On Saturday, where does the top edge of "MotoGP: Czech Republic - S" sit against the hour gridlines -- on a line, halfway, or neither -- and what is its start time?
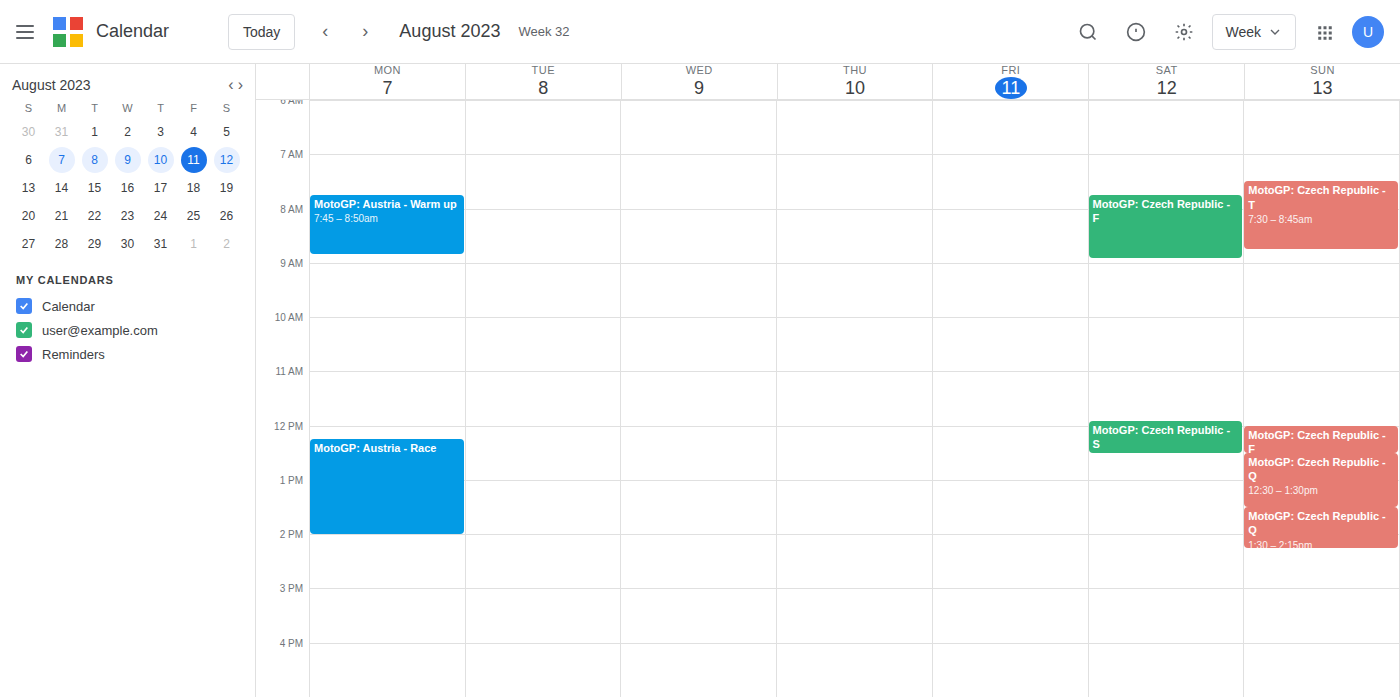
11:55 AM -- neither: 55 minutes below the 11 AM line and 5 minutes above the 12 PM line.